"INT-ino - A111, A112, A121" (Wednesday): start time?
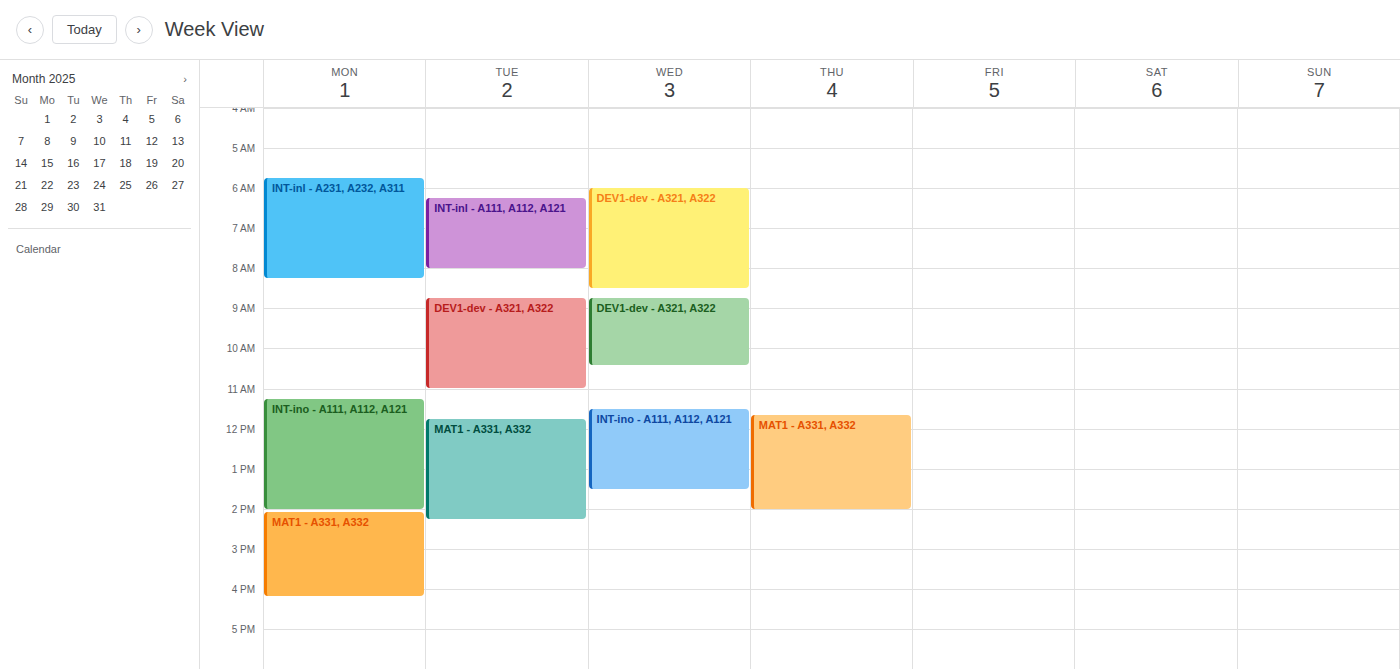
11:30 AM